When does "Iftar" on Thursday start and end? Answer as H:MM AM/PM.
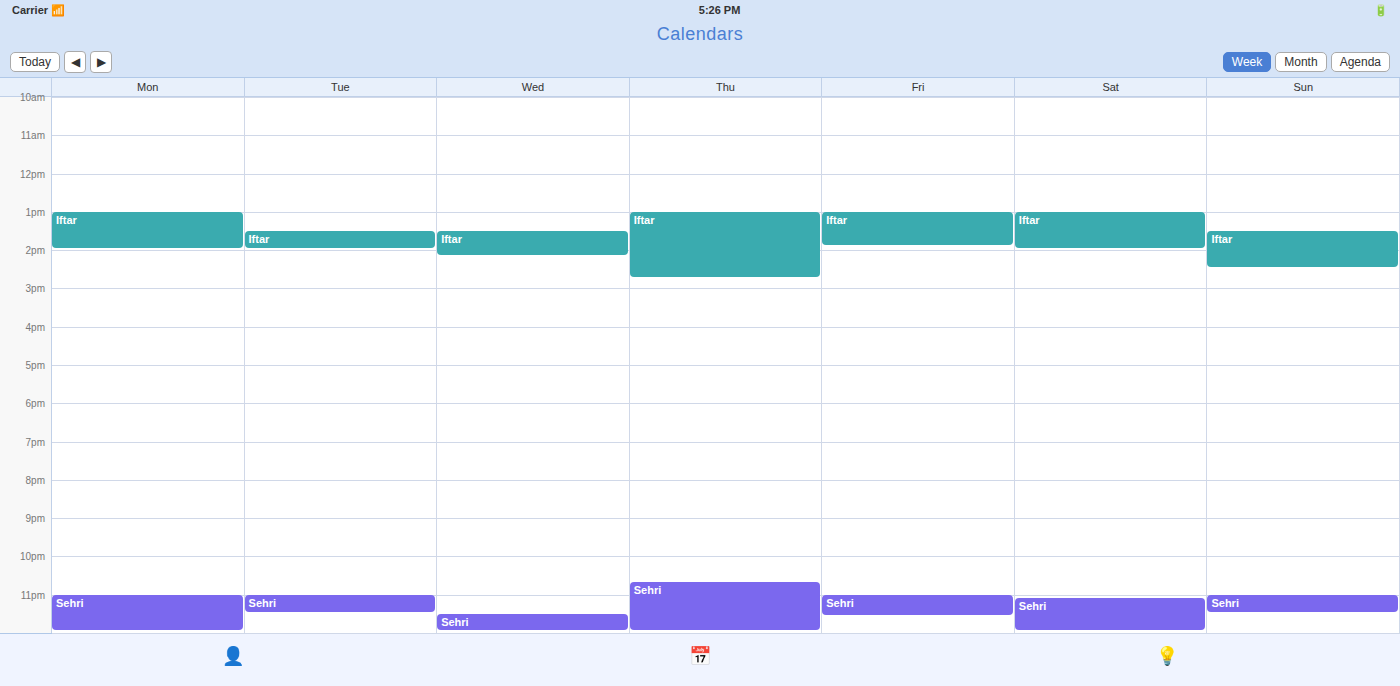
1:00 PM to 2:45 PM